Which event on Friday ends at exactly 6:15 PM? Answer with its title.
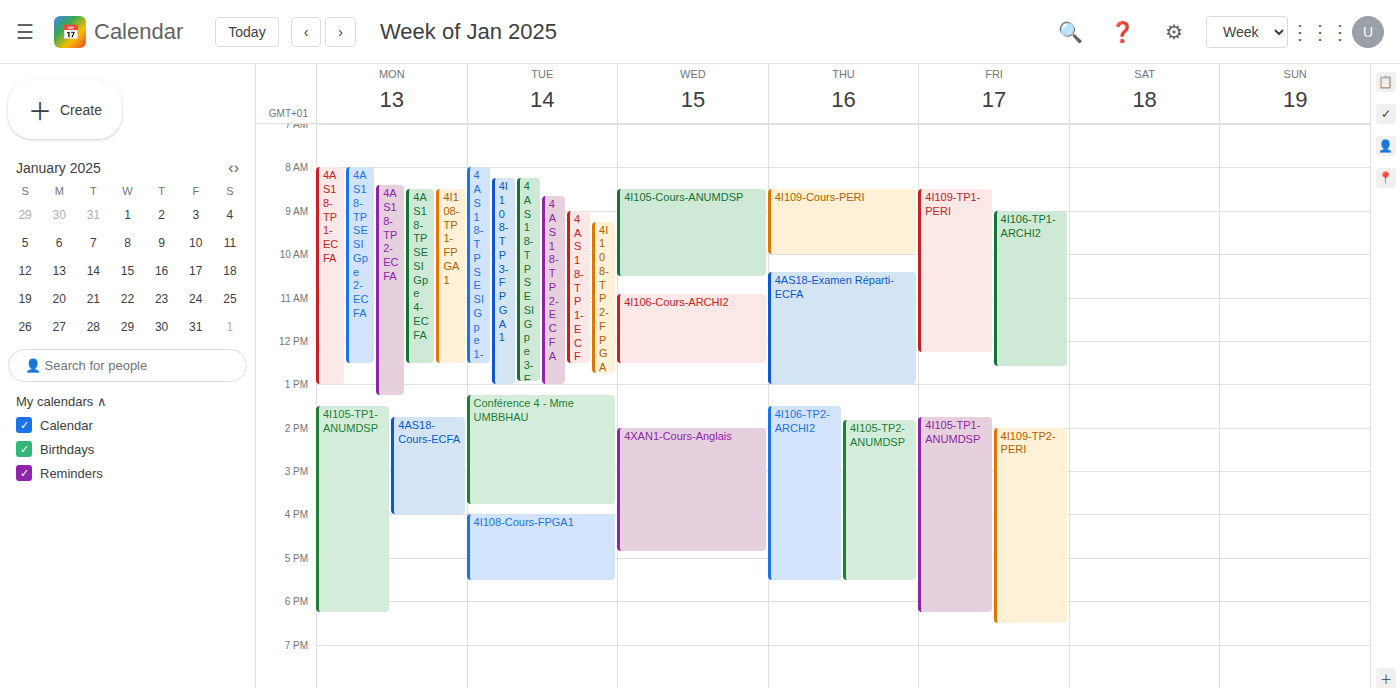
"4I105-TP1-ANUMDSP"